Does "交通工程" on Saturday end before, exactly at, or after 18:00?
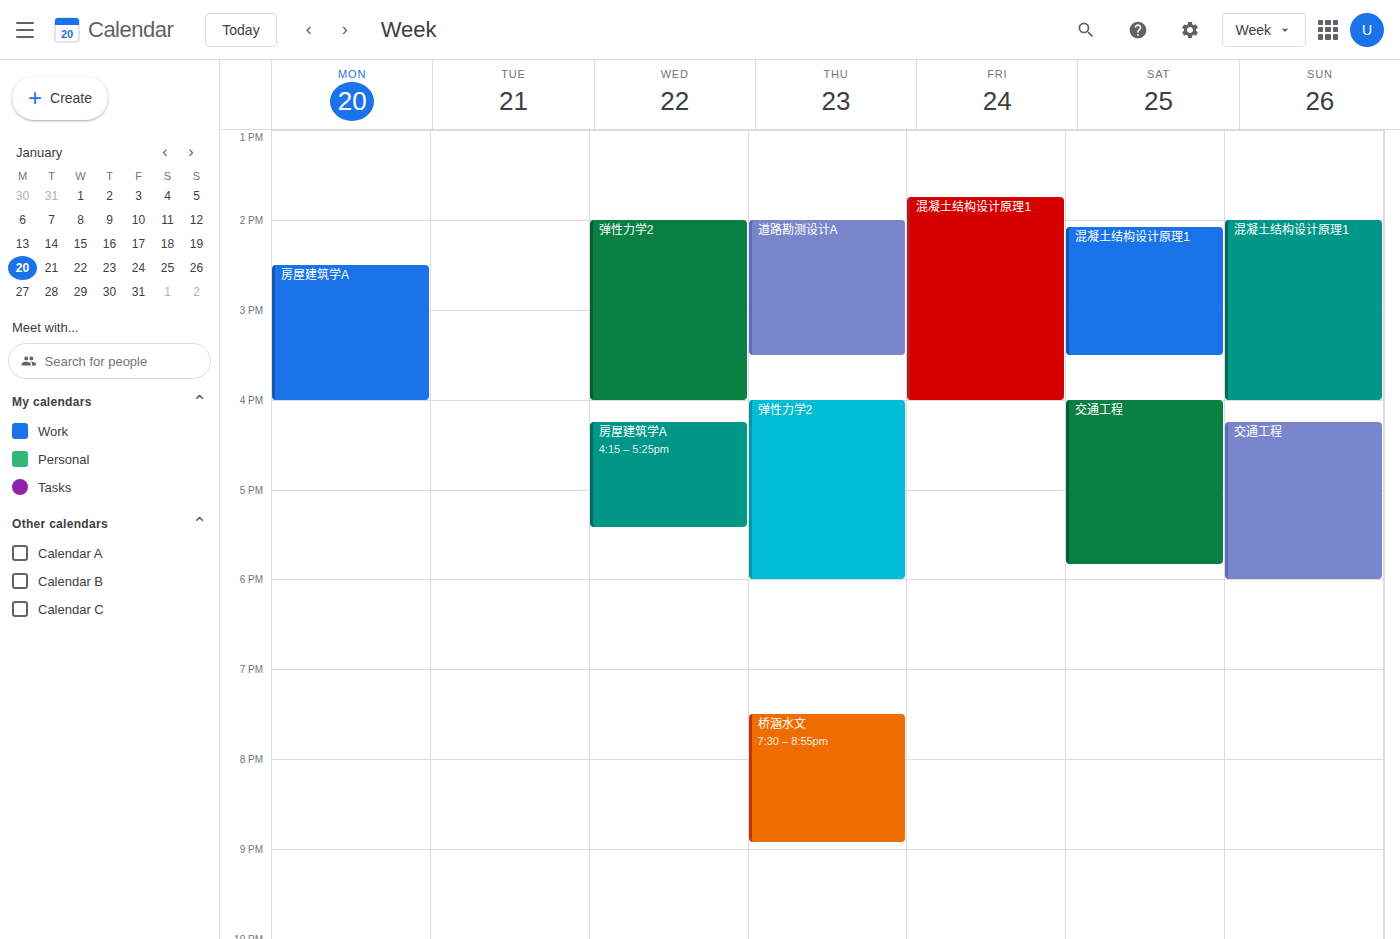
17:50 -- before 18:00, 10 minutes above the 18:00 line.